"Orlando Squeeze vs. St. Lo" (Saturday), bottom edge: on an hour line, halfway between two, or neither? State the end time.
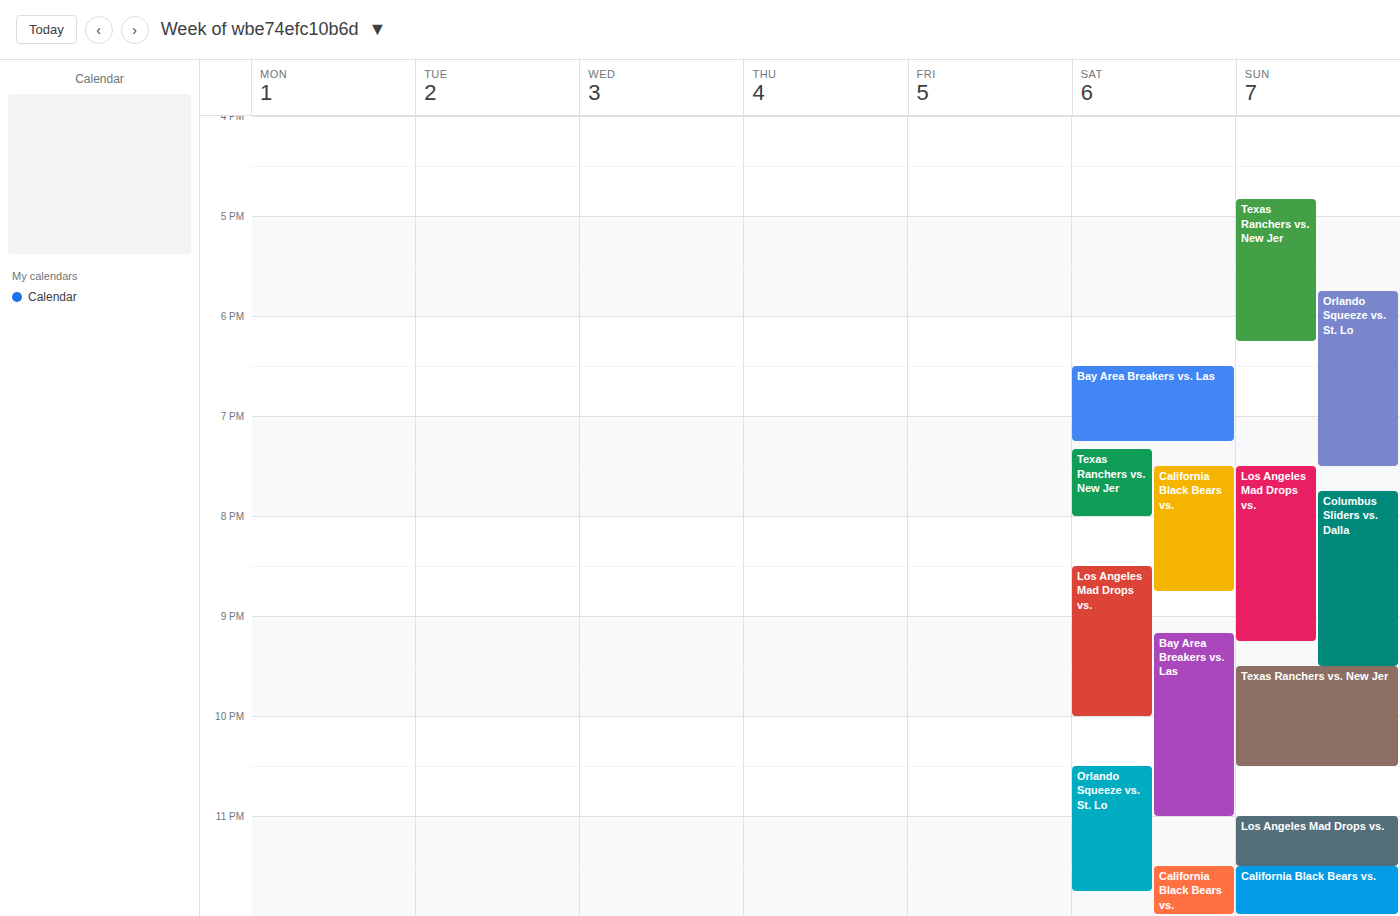
11:45 PM -- neither: three quarters of the way from the 11 PM line to the 12 AM line.